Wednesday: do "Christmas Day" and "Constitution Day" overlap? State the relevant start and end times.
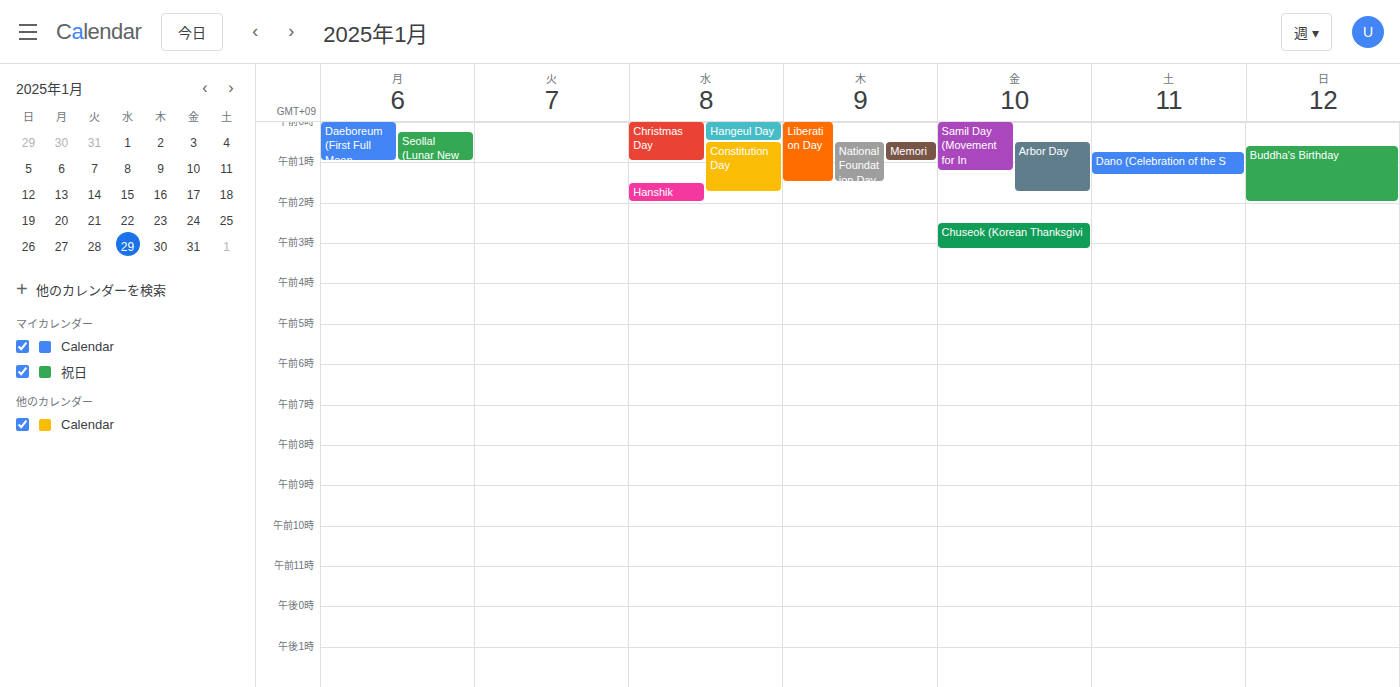
"Constitution Day" starts at 12:30 AM, before "Christmas Day" ends at 1:00 AM -- they overlap.